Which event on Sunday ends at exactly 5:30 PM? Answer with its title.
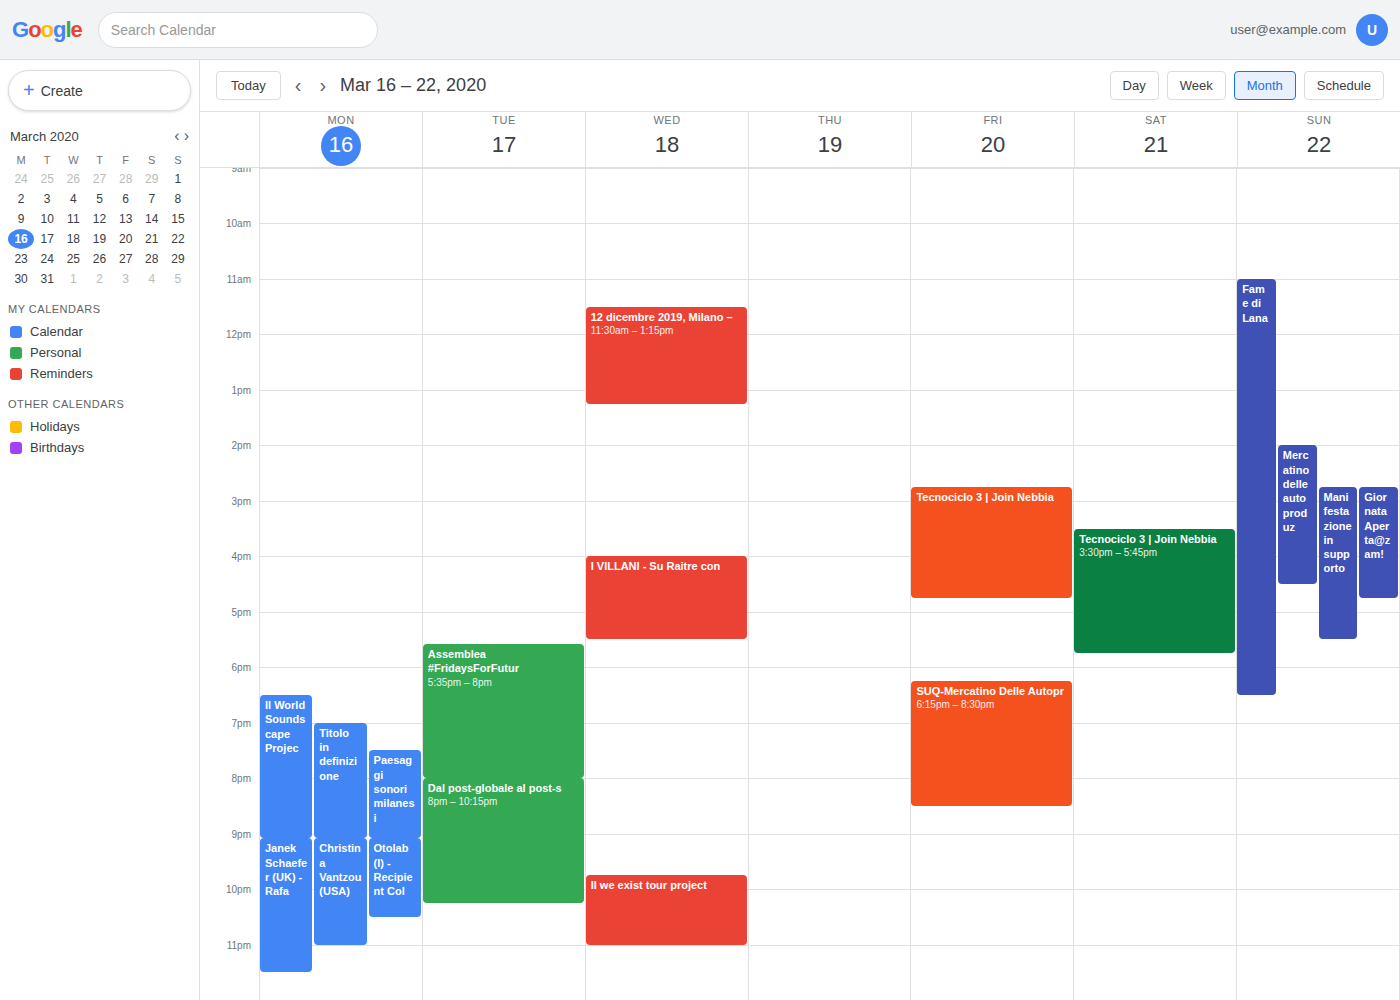
"Manifestazione in supporto"